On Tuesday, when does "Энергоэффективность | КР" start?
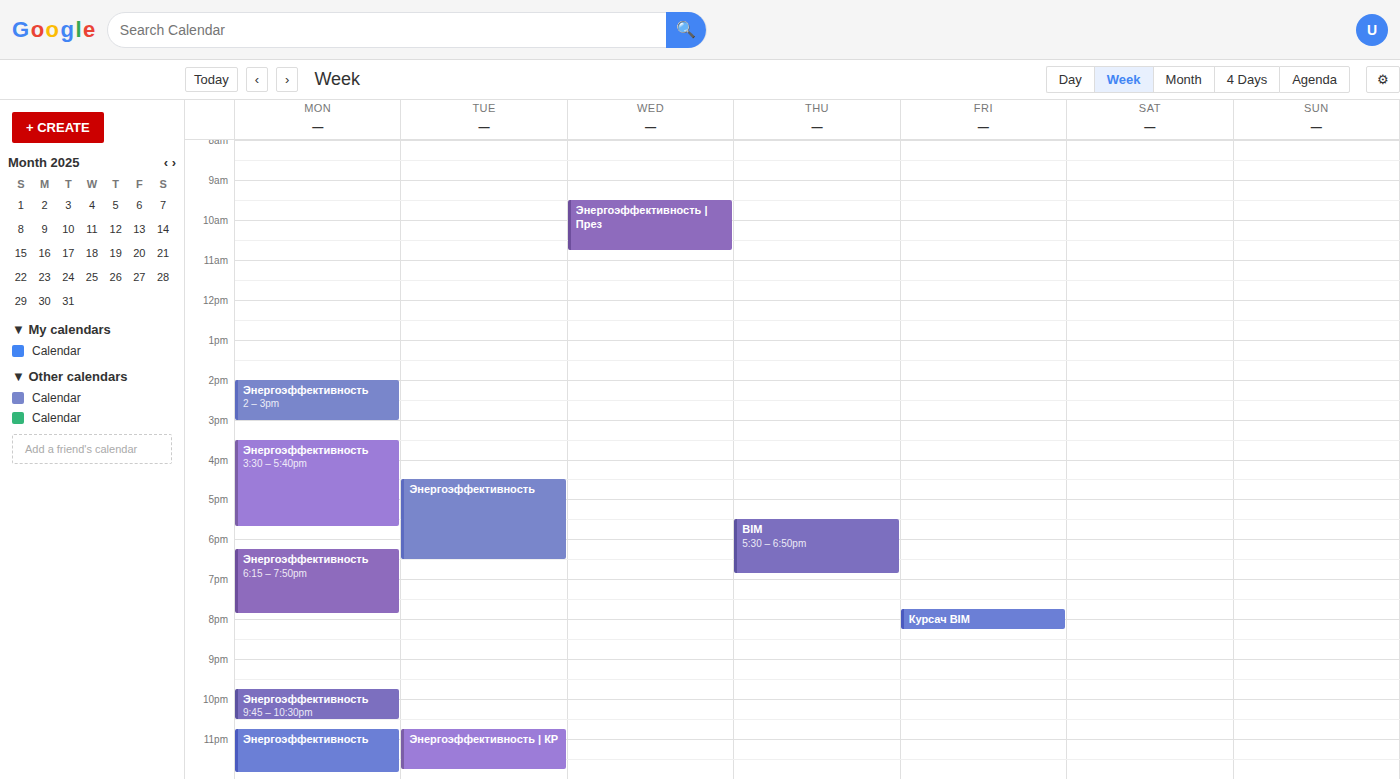
10:45 PM